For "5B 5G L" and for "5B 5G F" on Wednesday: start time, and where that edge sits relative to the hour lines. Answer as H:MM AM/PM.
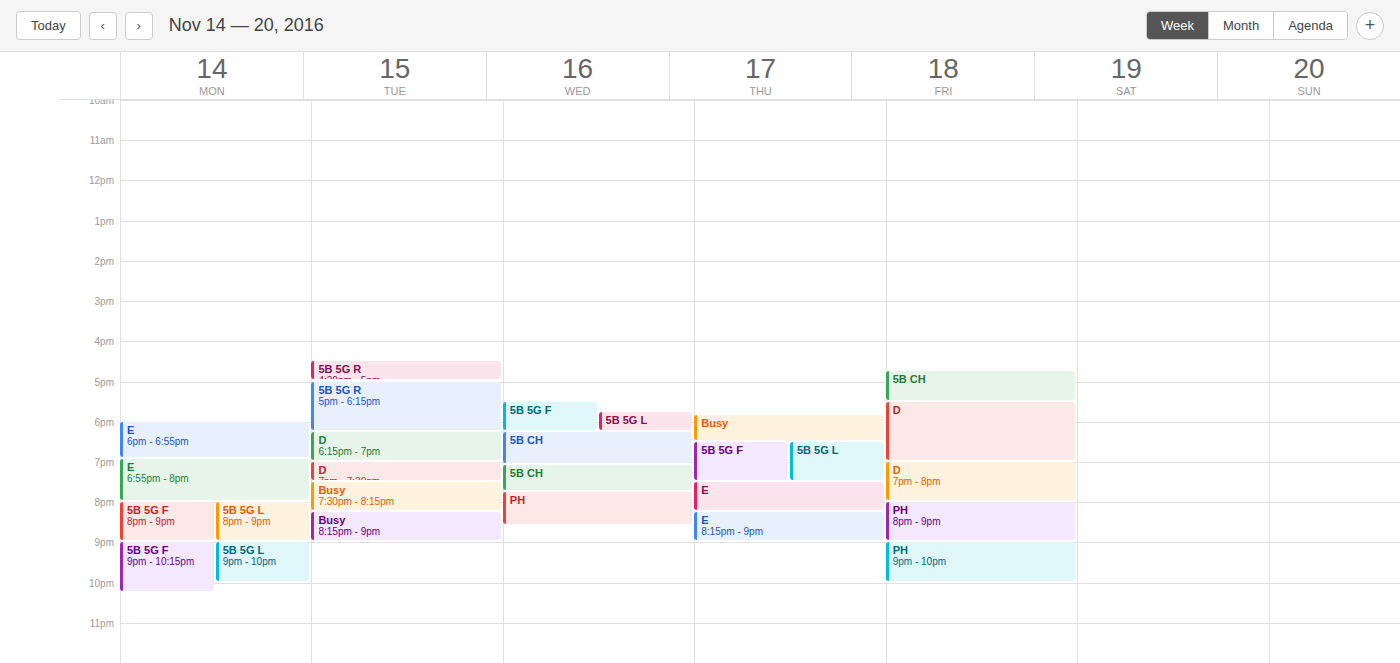
"5B 5G L": 5:45 PM, neither: three quarters of the way from the 5 PM line to the 6 PM line. "5B 5G F": 5:30 PM, halfway between the 5 PM and 6 PM lines.